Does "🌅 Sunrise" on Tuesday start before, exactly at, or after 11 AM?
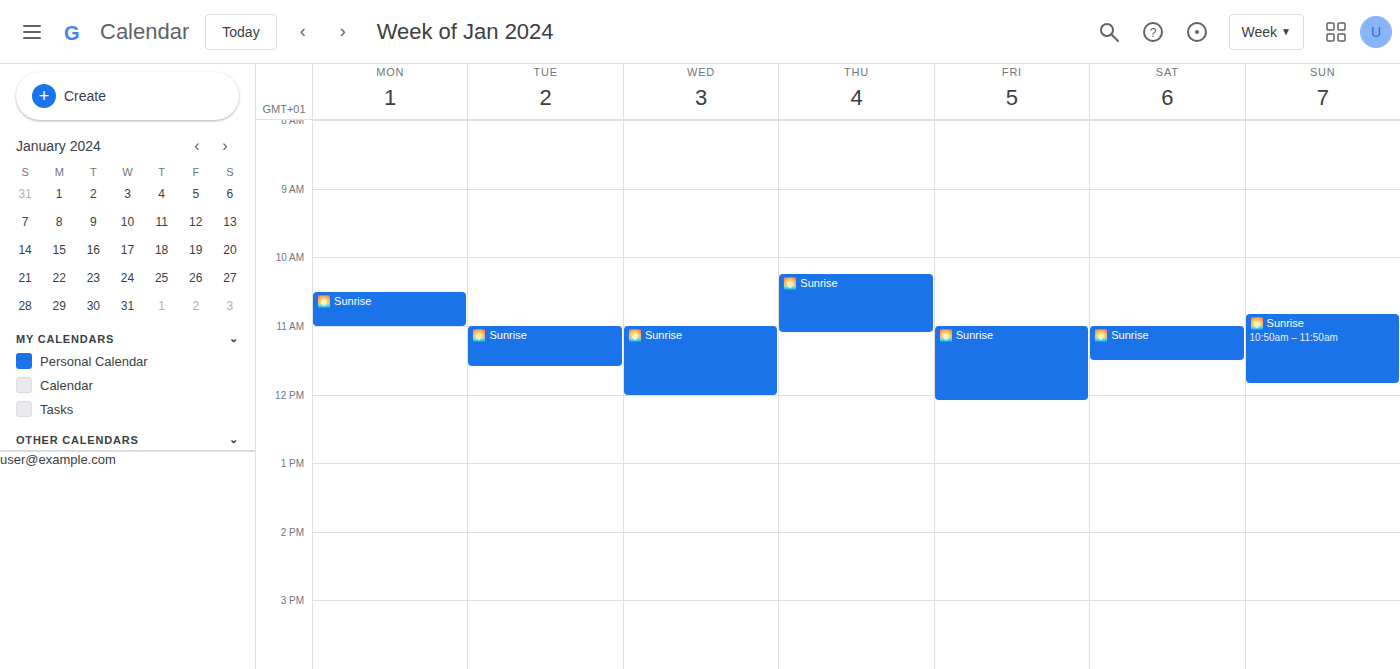
11:00 AM -- exactly at 11 AM, on the 11 AM line.